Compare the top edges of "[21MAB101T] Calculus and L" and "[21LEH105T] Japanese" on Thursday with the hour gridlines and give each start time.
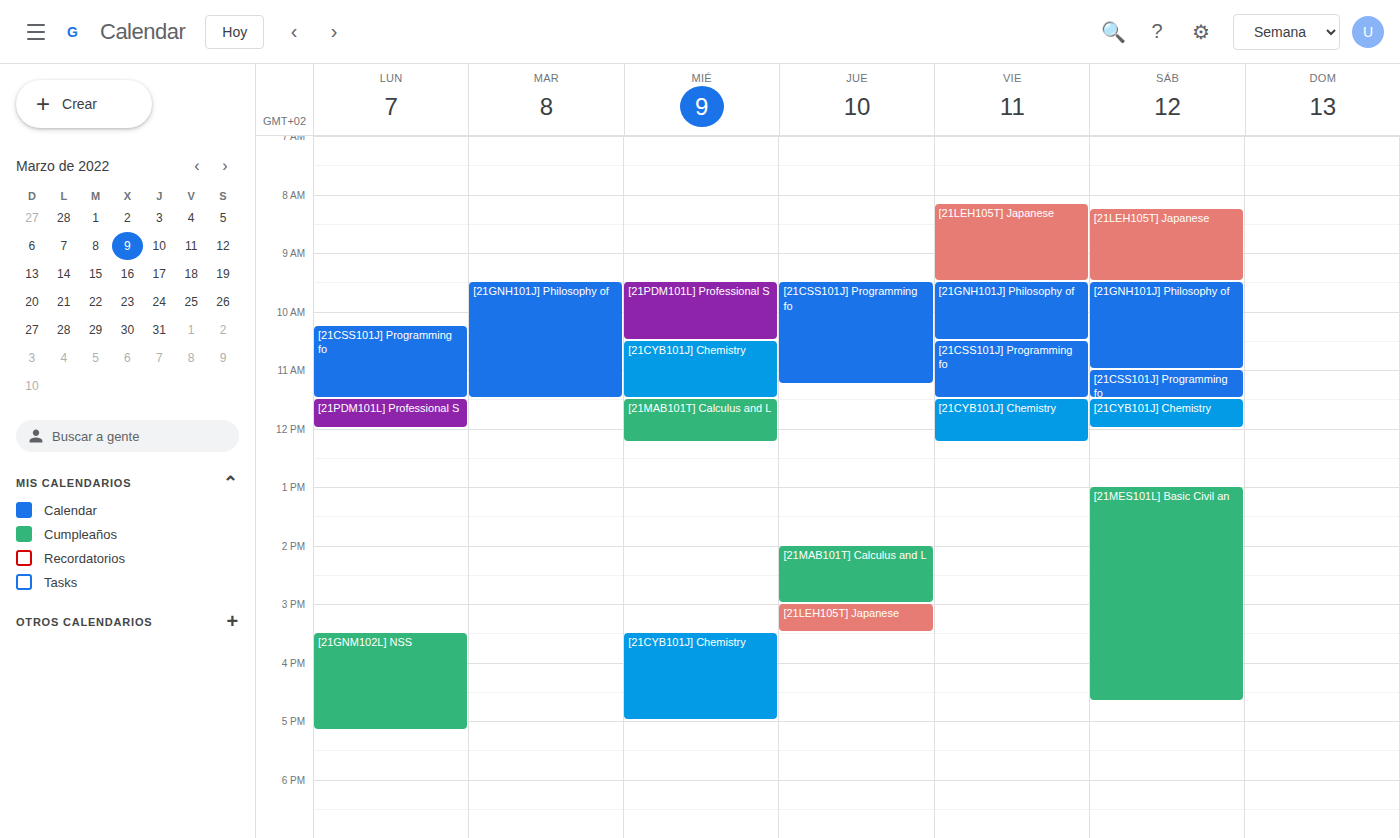
"[21MAB101T] Calculus and L": 2:00 PM, exactly on the 2 PM line. "[21LEH105T] Japanese": 3:00 PM, exactly on the 3 PM line.